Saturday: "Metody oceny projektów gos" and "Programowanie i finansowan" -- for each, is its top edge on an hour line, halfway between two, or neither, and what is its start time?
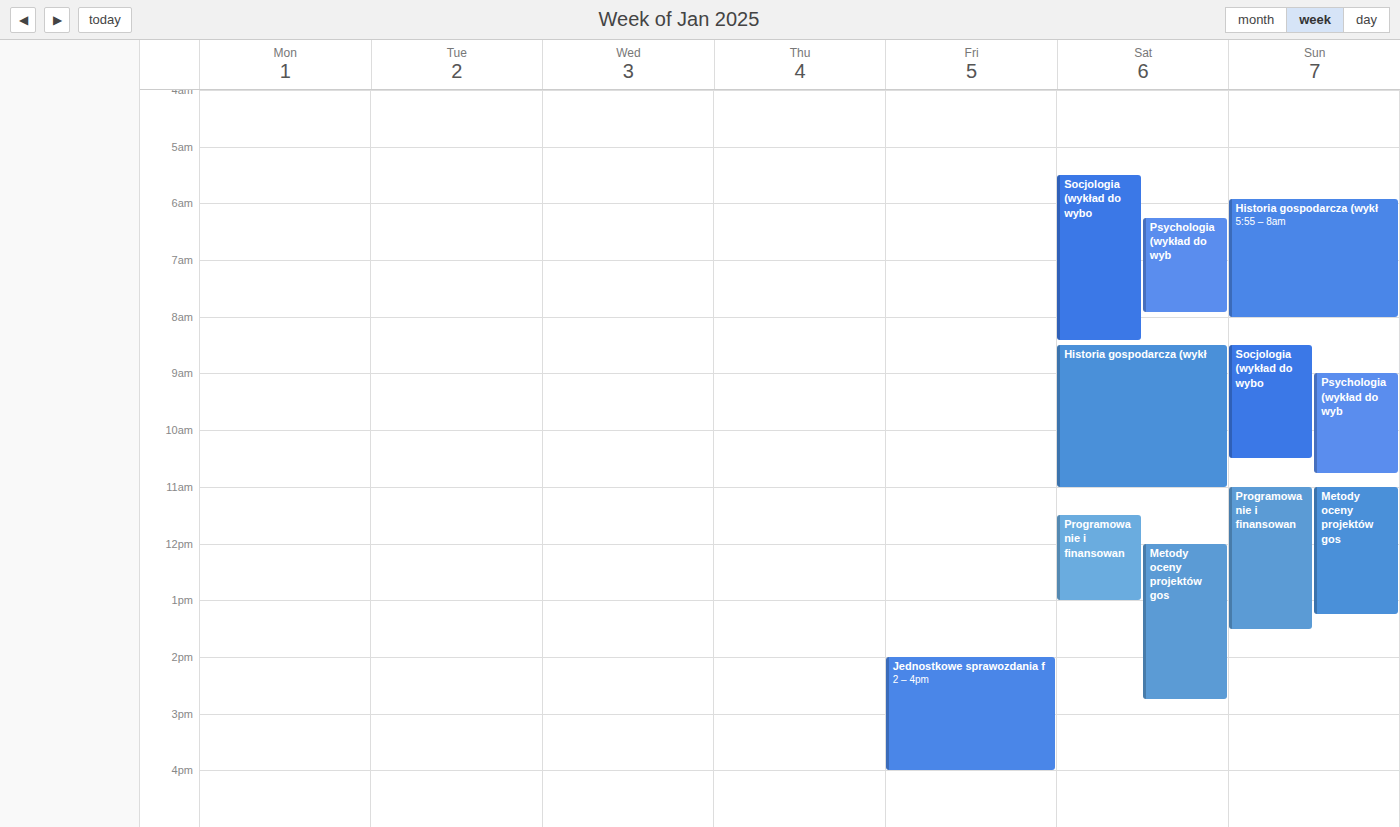
"Metody oceny projektów gos": 12:00 PM, exactly on the 12 PM line. "Programowanie i finansowan": 11:30 AM, halfway between the 11 AM and 12 PM lines.